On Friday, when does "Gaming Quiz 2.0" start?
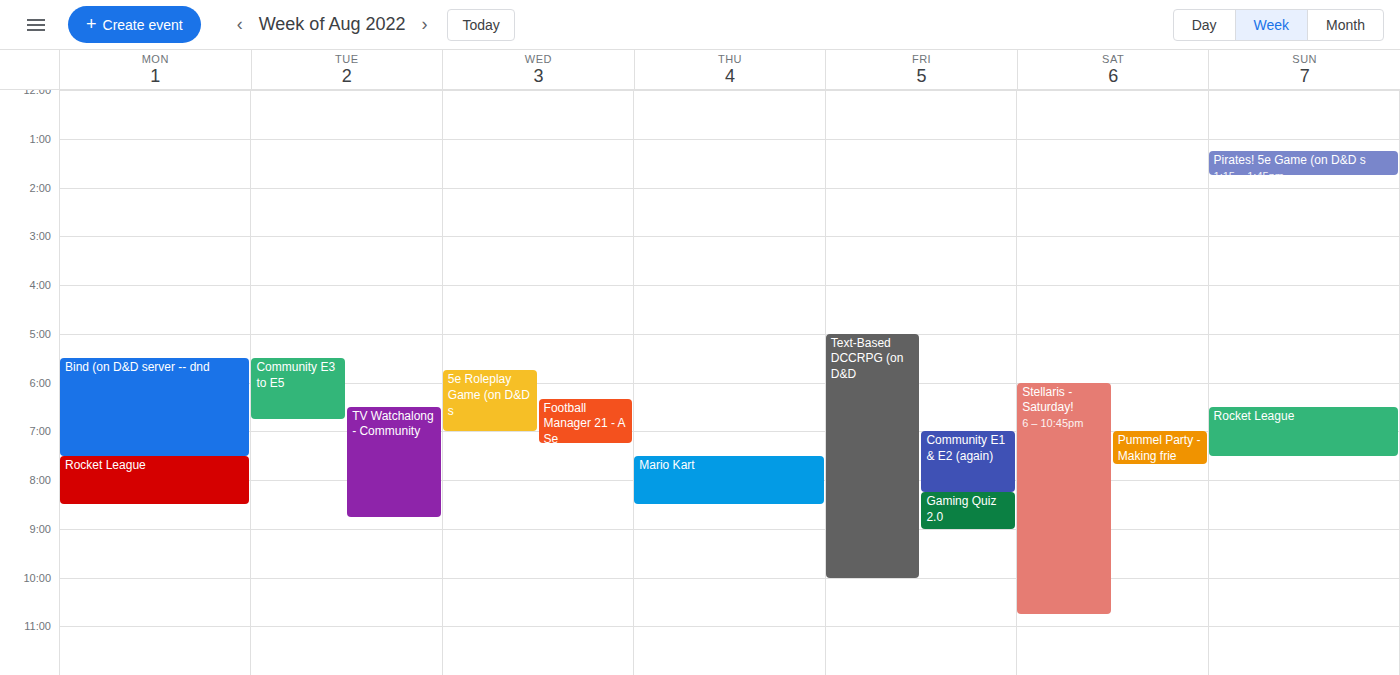
8:15 PM